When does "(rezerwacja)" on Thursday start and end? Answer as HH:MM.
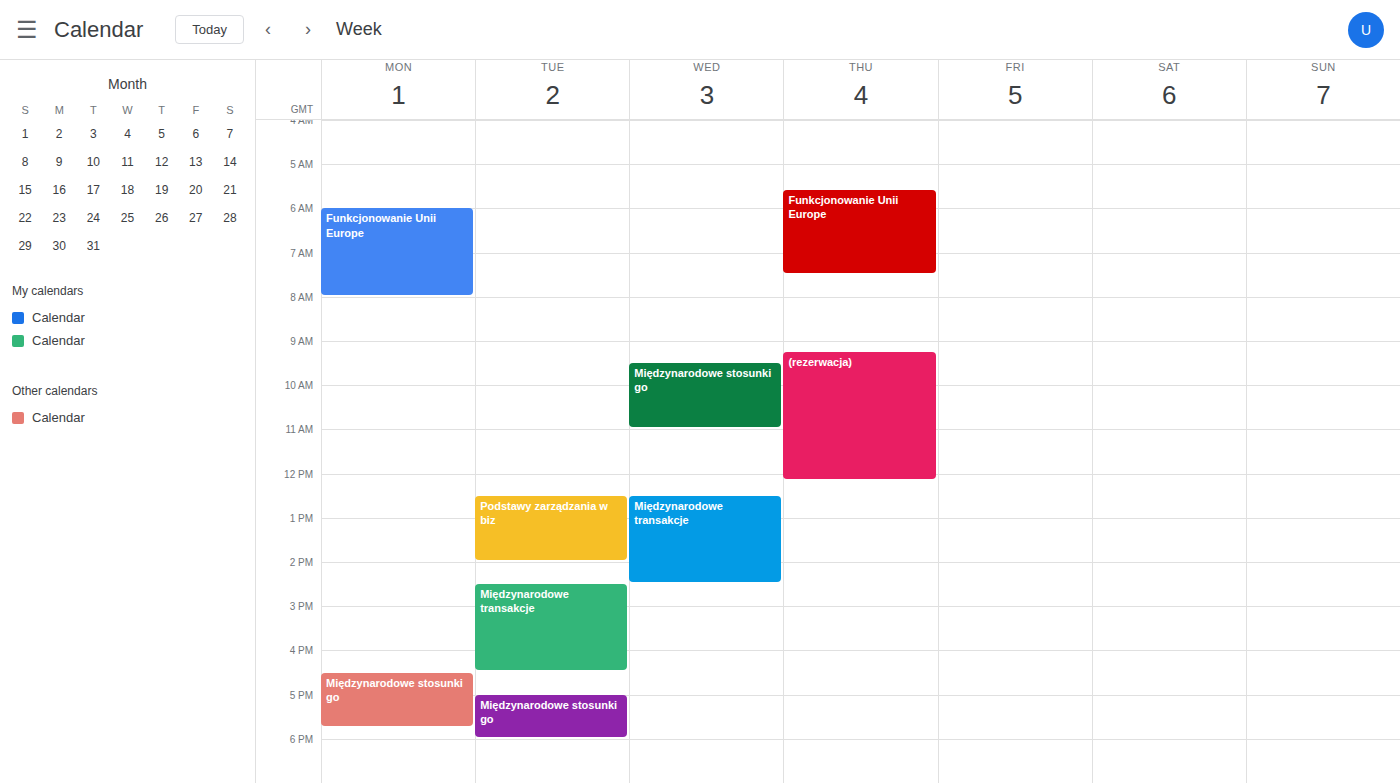
09:15 to 12:10